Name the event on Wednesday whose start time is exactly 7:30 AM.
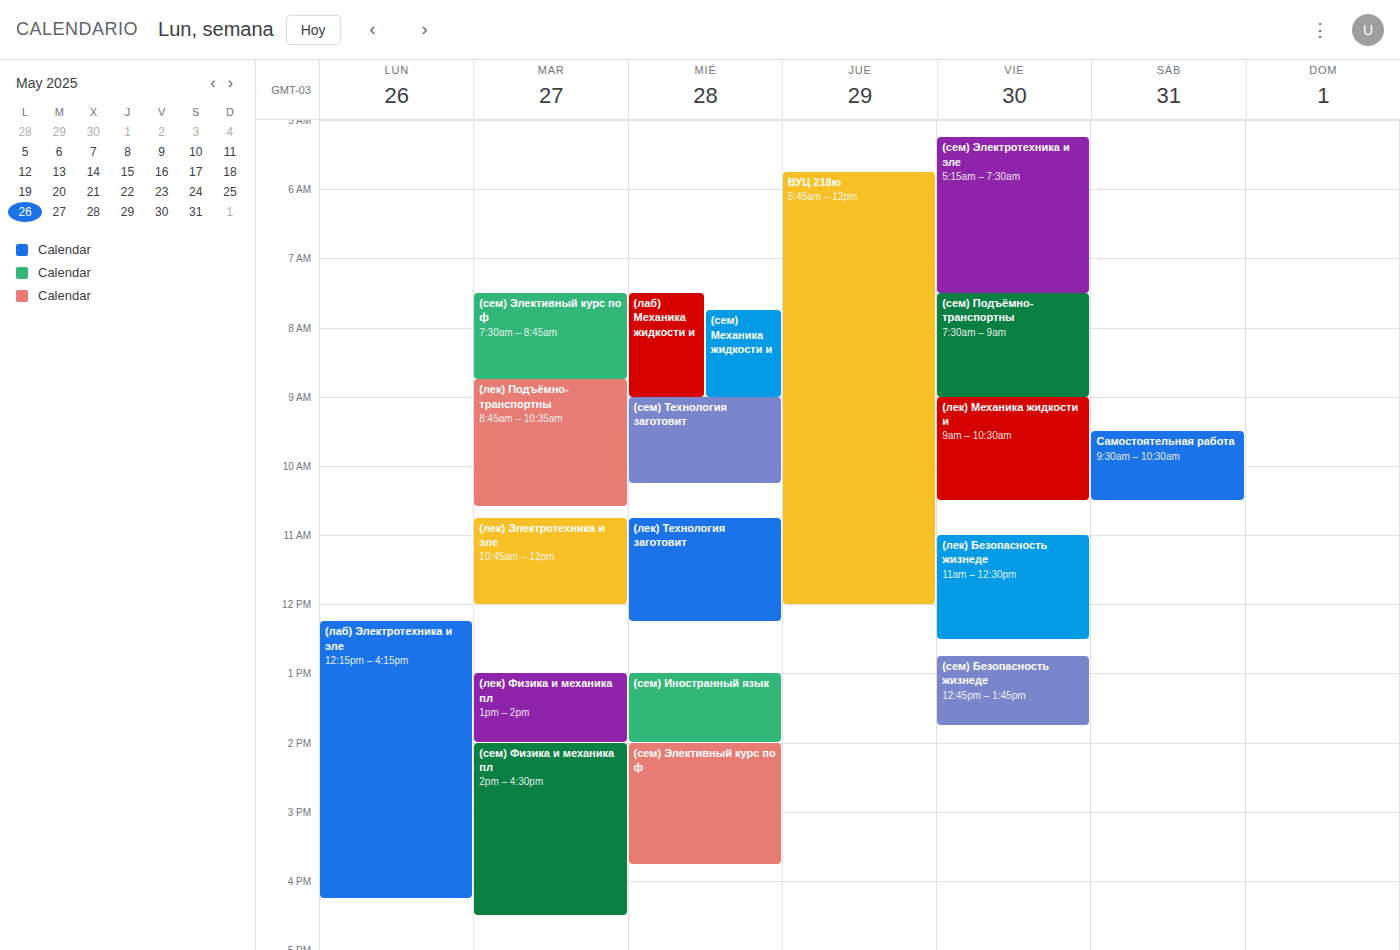
"(лаб) Механика жидкости и"